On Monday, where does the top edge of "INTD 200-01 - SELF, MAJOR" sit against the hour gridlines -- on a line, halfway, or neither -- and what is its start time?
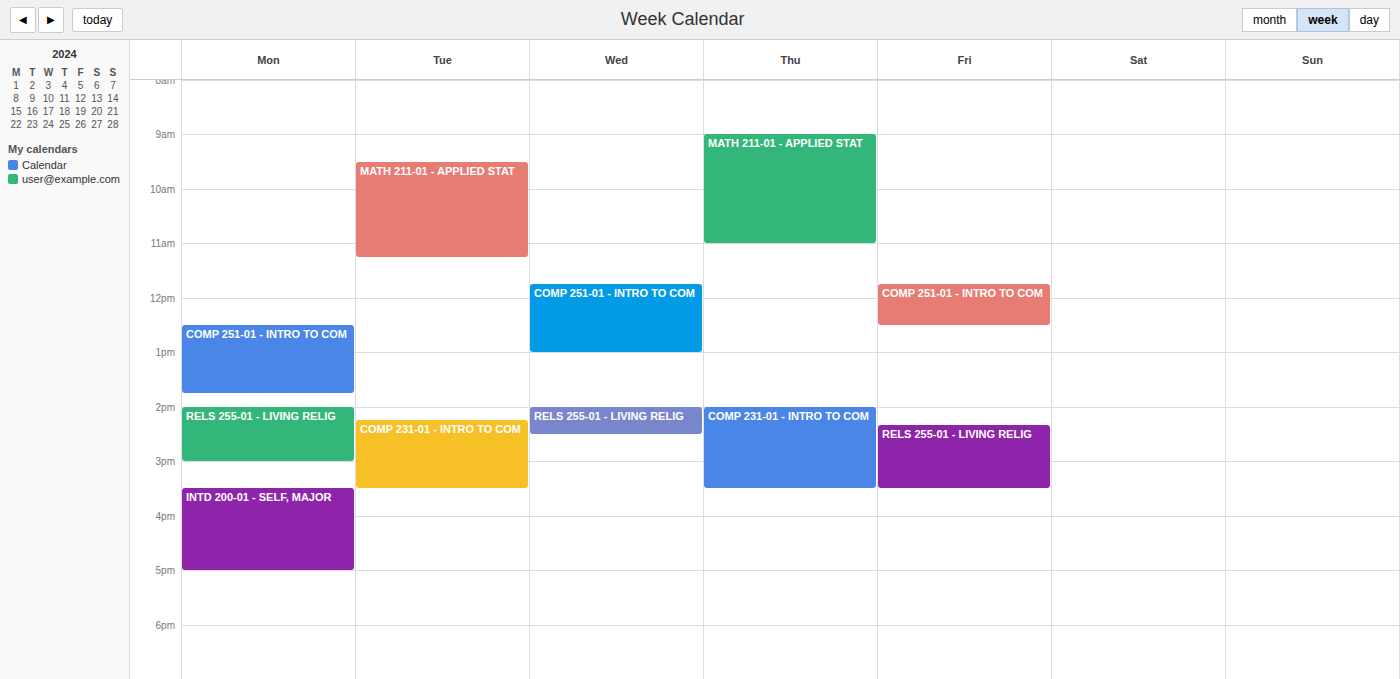
3:30 PM -- halfway between the 3 PM and 4 PM lines.